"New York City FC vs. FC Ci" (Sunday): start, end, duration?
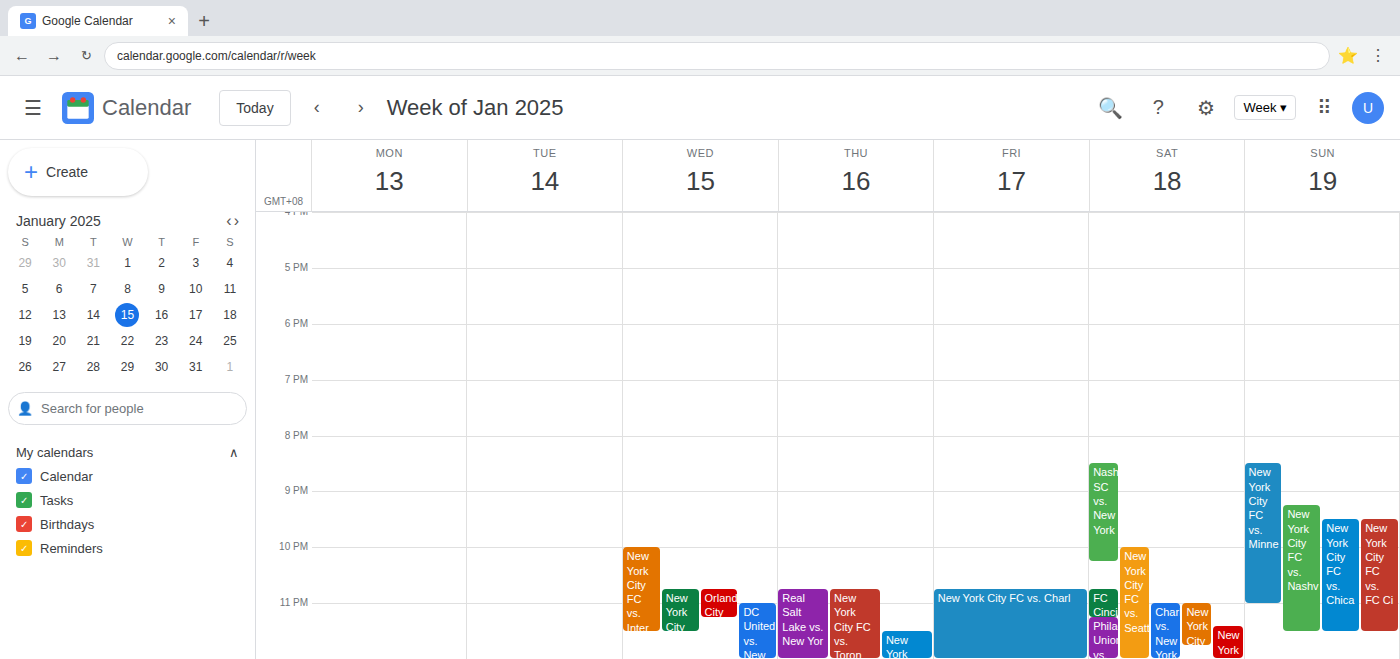
9:30 PM to 11:30 PM, 2 hours